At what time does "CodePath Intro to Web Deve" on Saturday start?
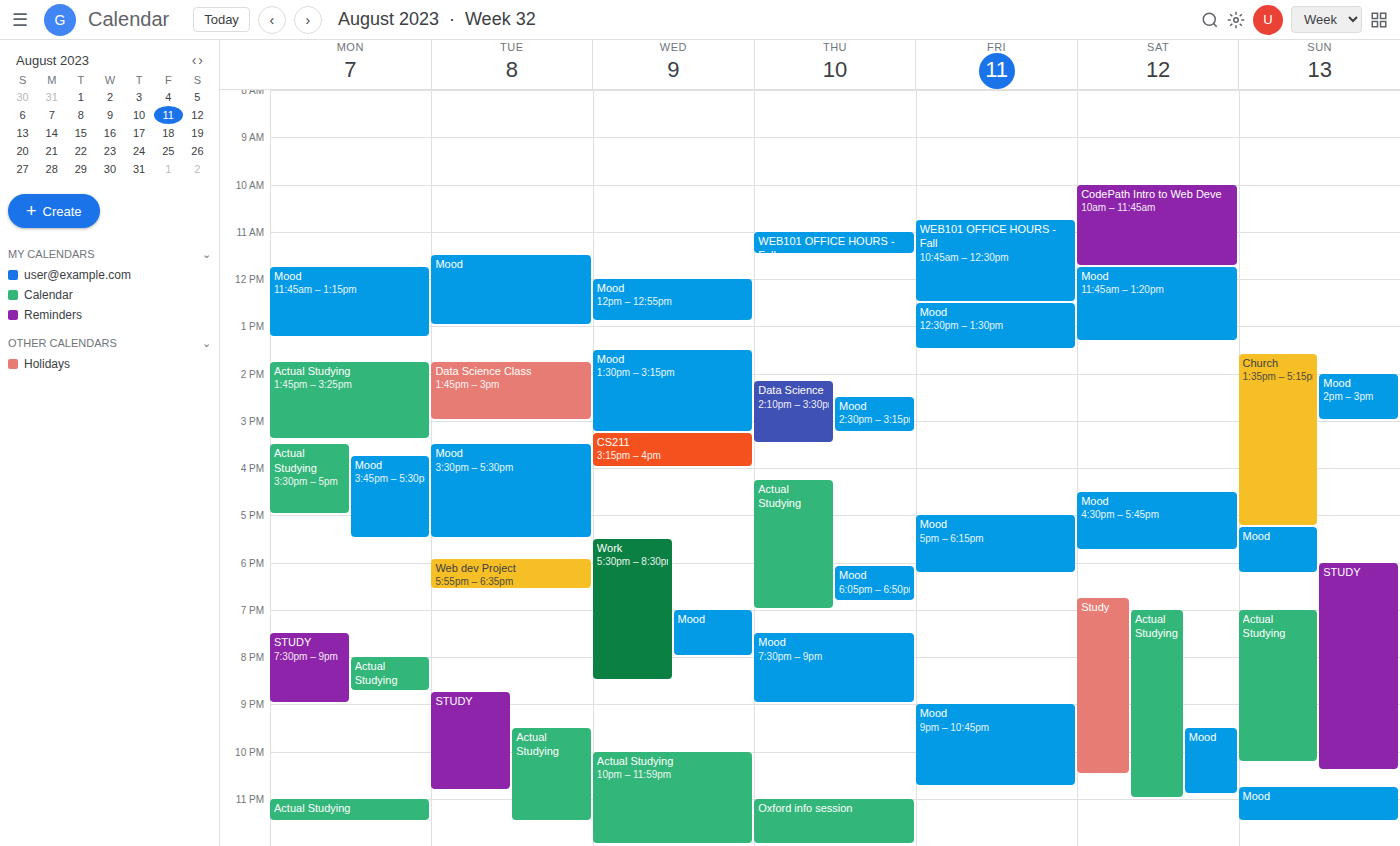
10:00 AM